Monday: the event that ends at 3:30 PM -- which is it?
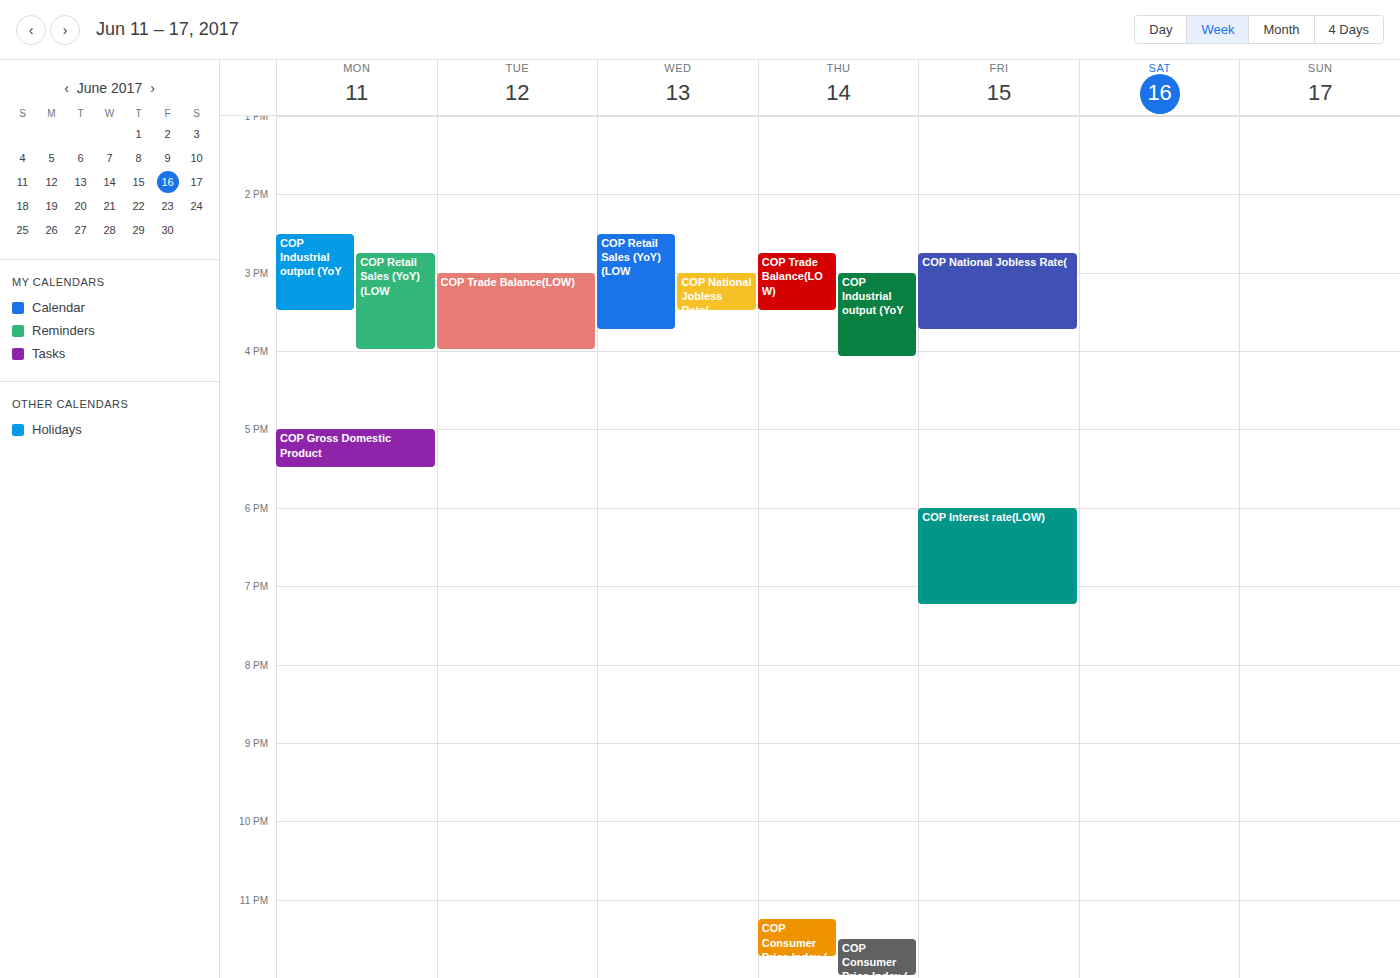
"COP Industrial output (YoY"